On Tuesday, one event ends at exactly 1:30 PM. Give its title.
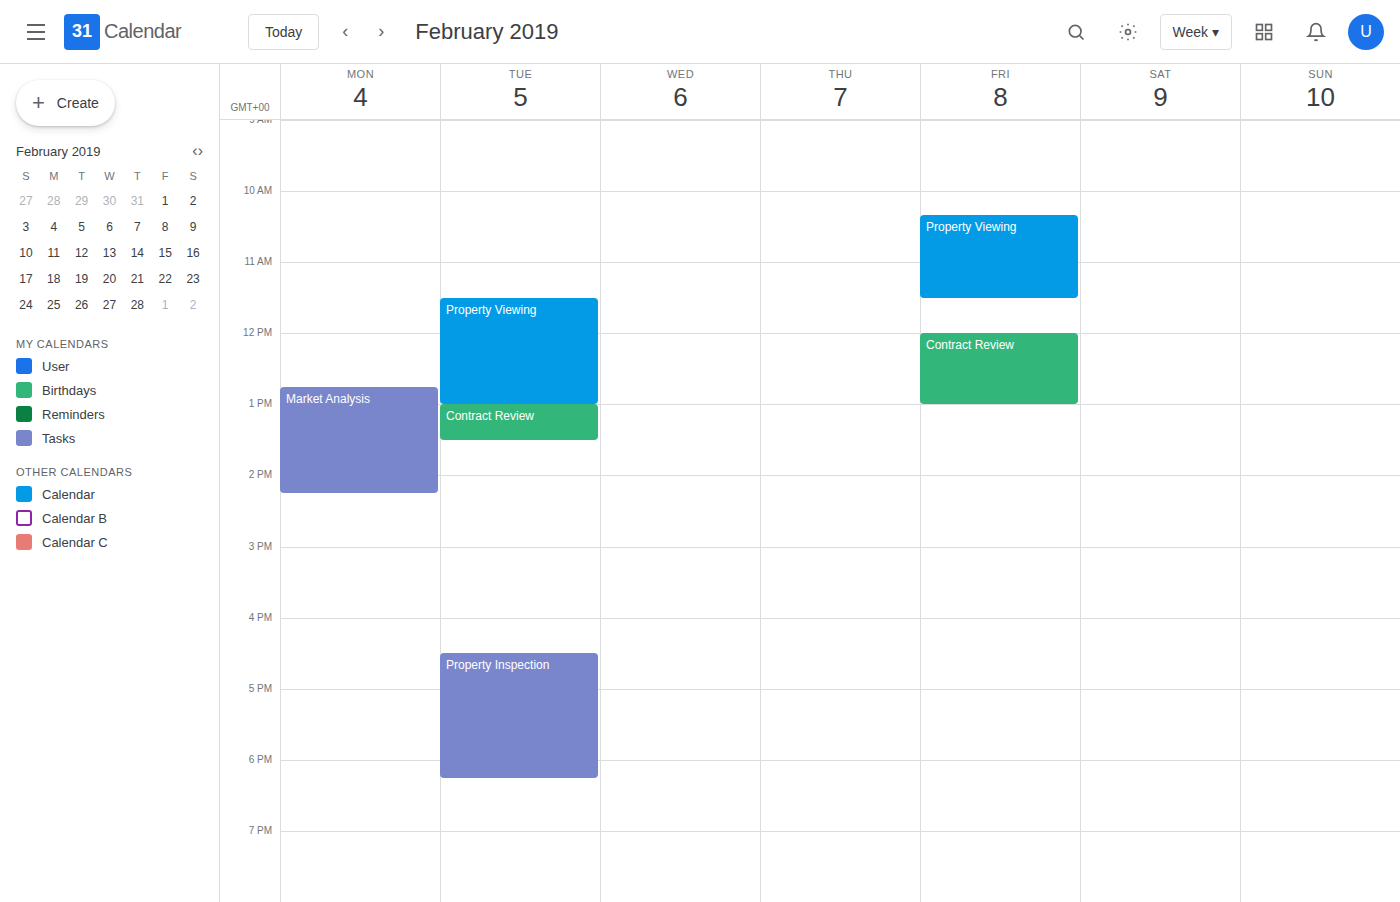
"Contract Review"